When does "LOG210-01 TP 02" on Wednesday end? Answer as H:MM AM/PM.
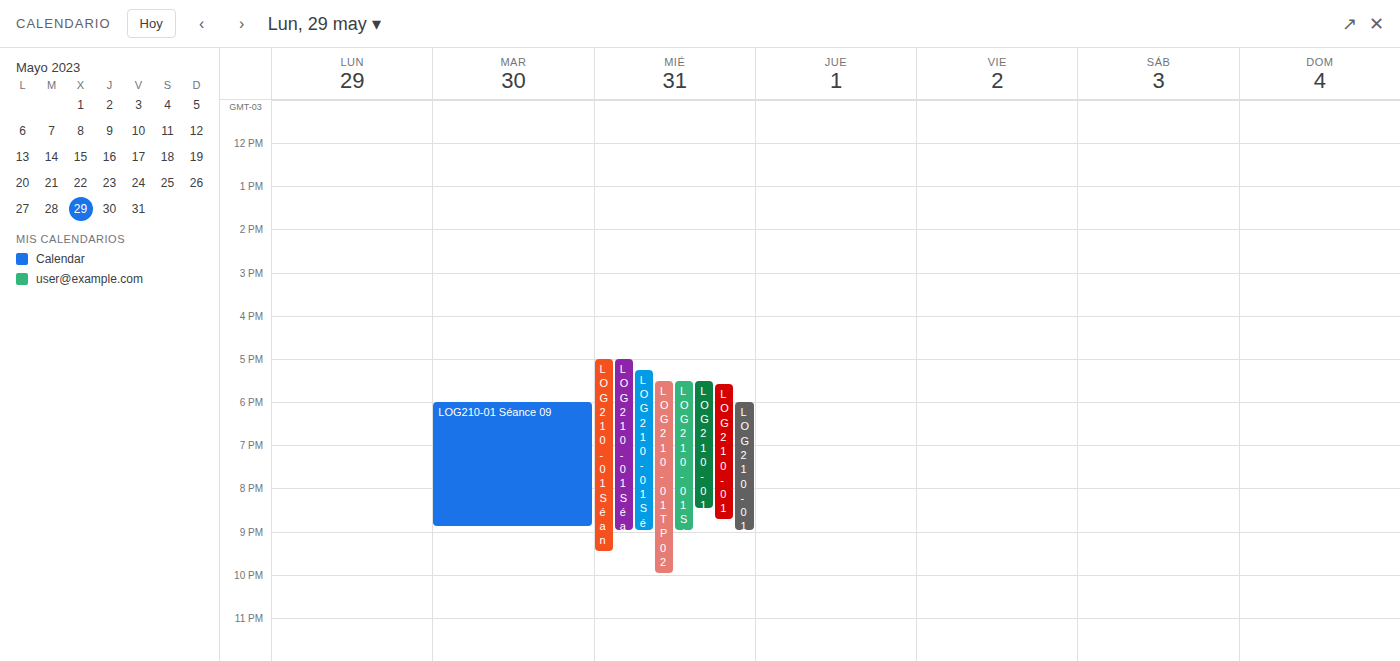
10:00 PM